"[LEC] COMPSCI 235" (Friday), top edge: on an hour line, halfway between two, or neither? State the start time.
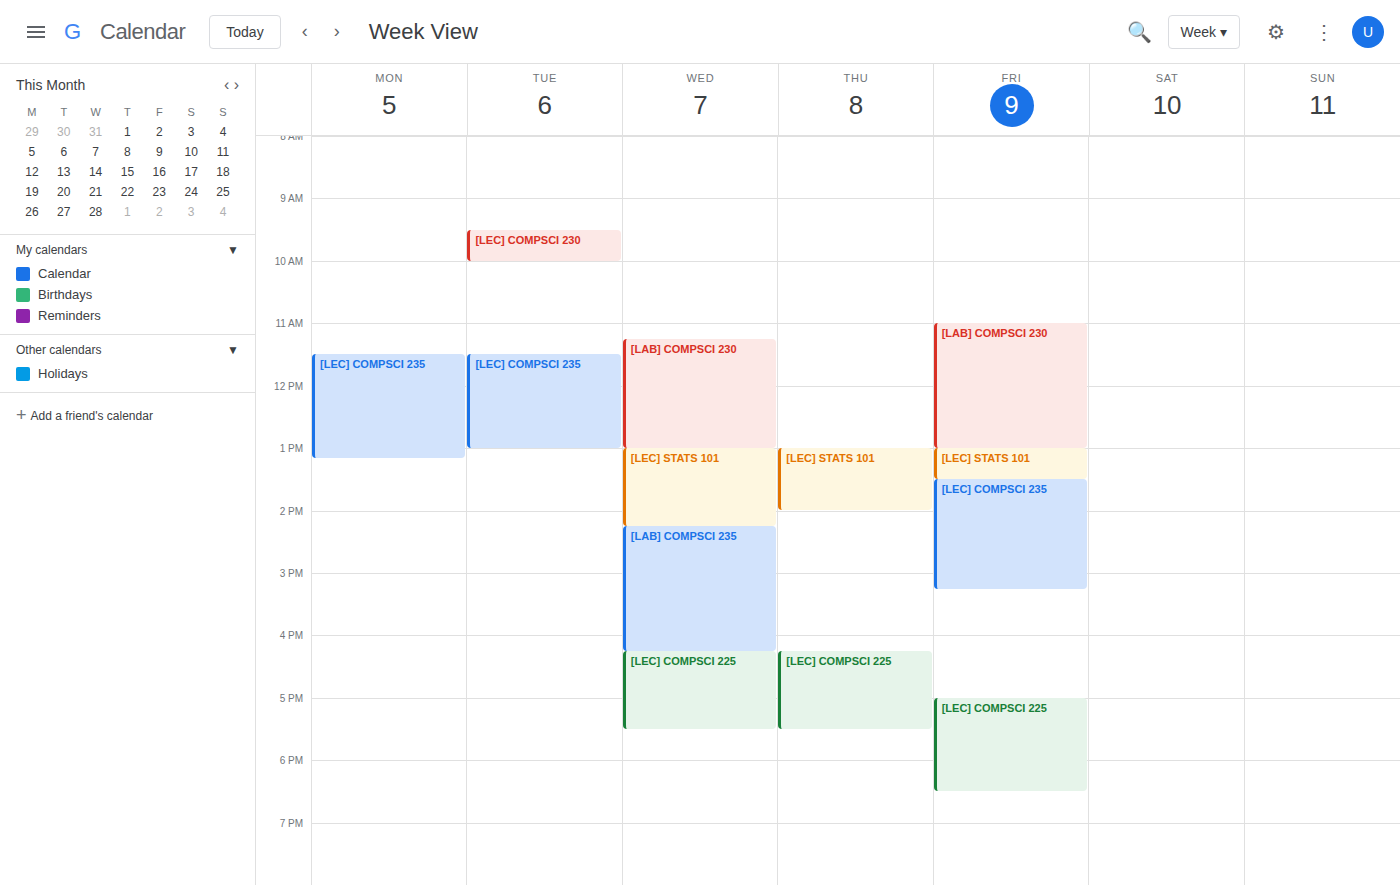
1:30 PM -- halfway between the 1 PM and 2 PM lines.